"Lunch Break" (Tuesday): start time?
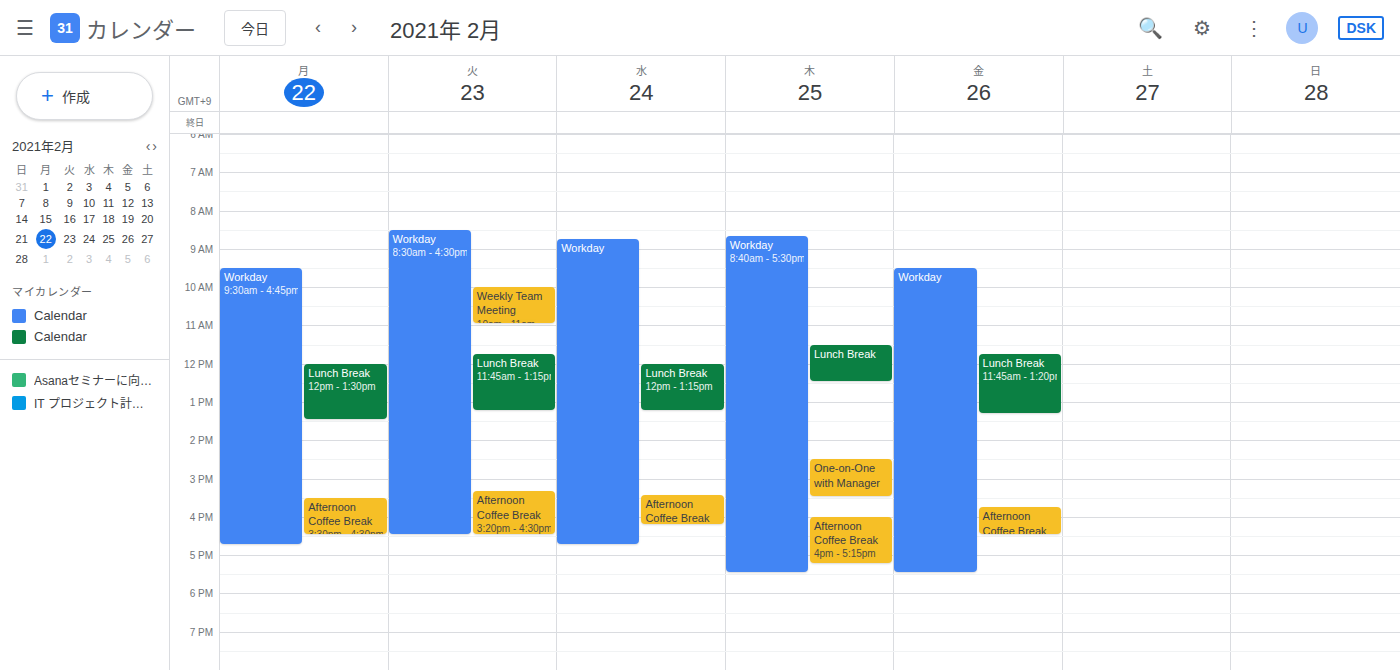
11:45 AM